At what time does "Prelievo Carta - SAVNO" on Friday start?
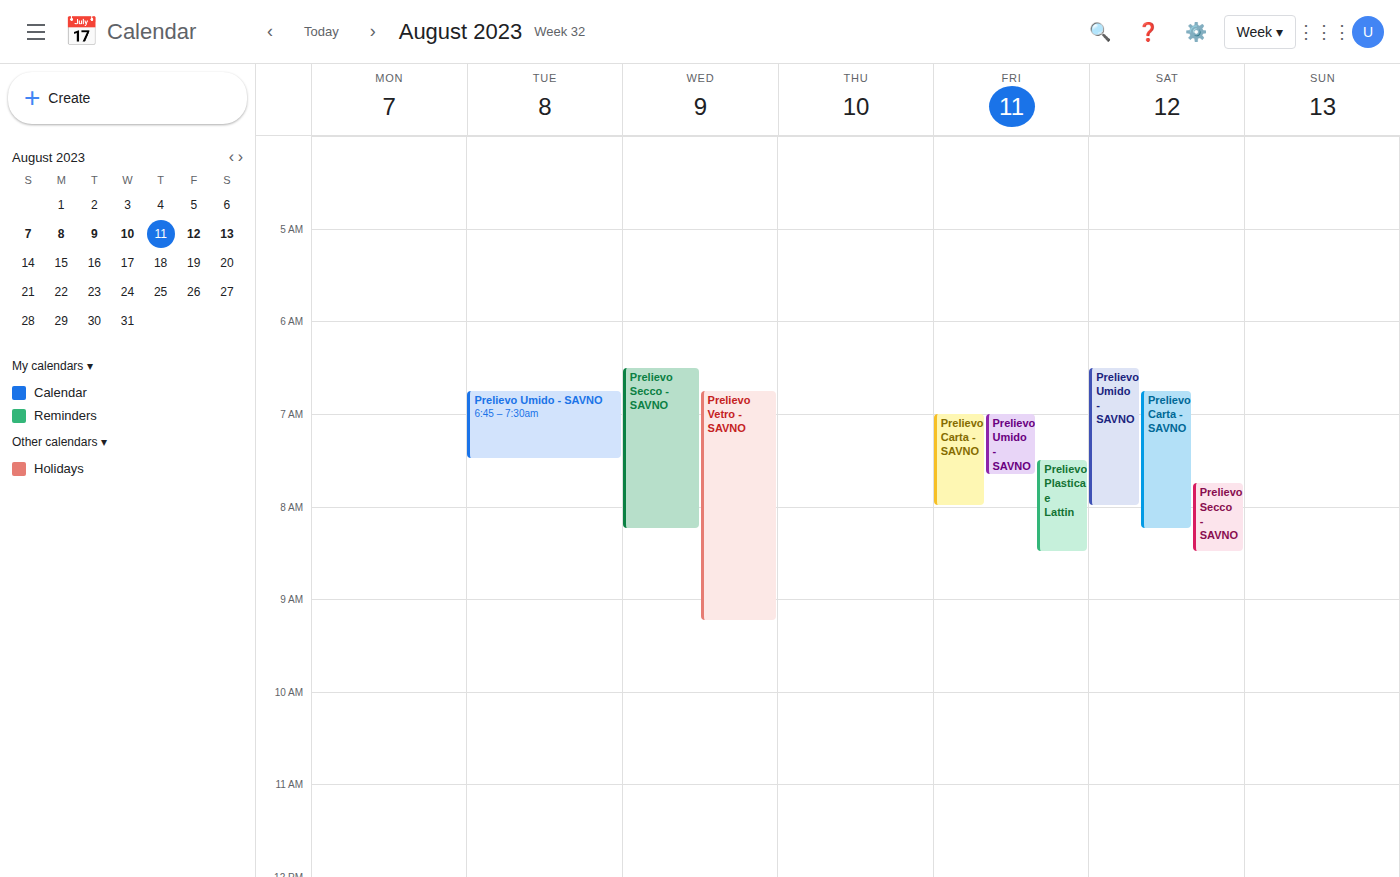
7:00 AM